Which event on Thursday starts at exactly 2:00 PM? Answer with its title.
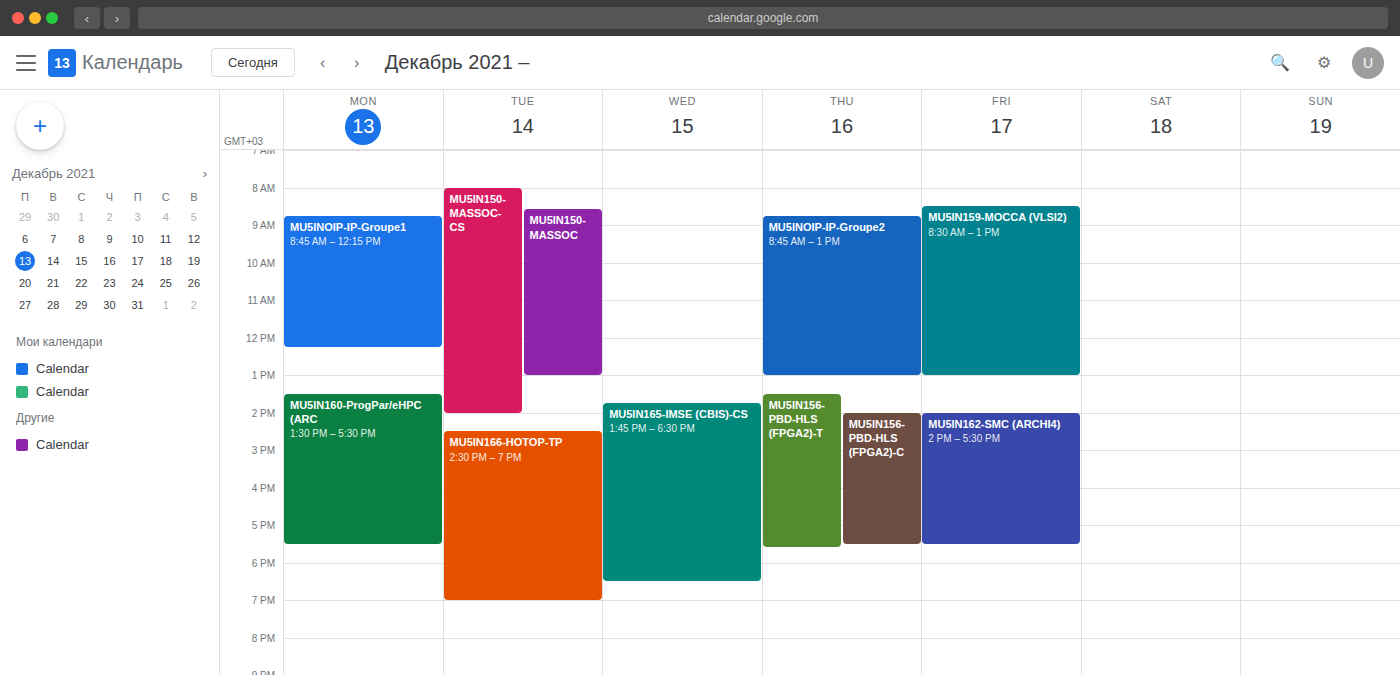
"MU5IN156-PBD-HLS (FPGA2)-C"